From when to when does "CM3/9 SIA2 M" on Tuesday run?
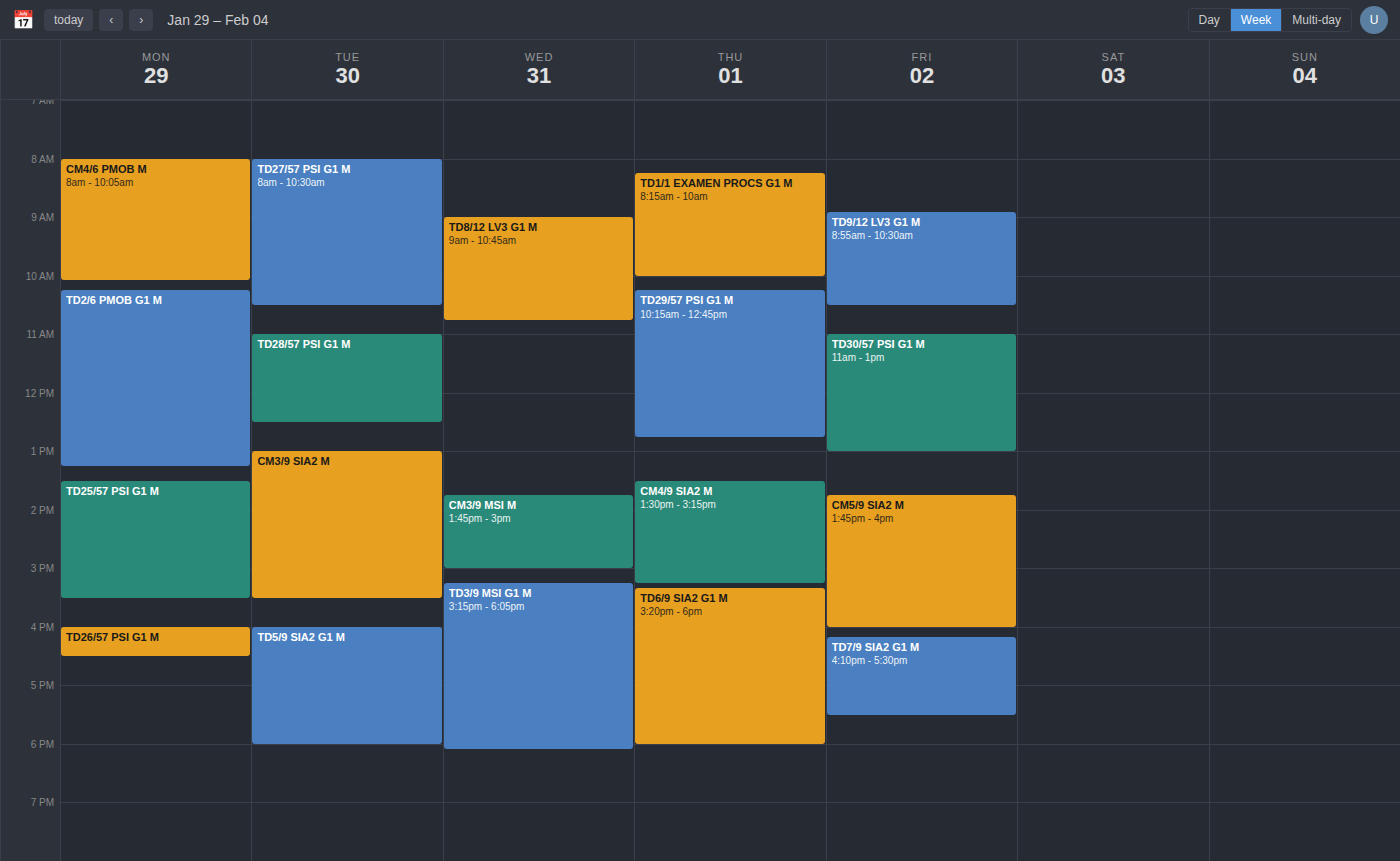
1:00 PM to 3:30 PM